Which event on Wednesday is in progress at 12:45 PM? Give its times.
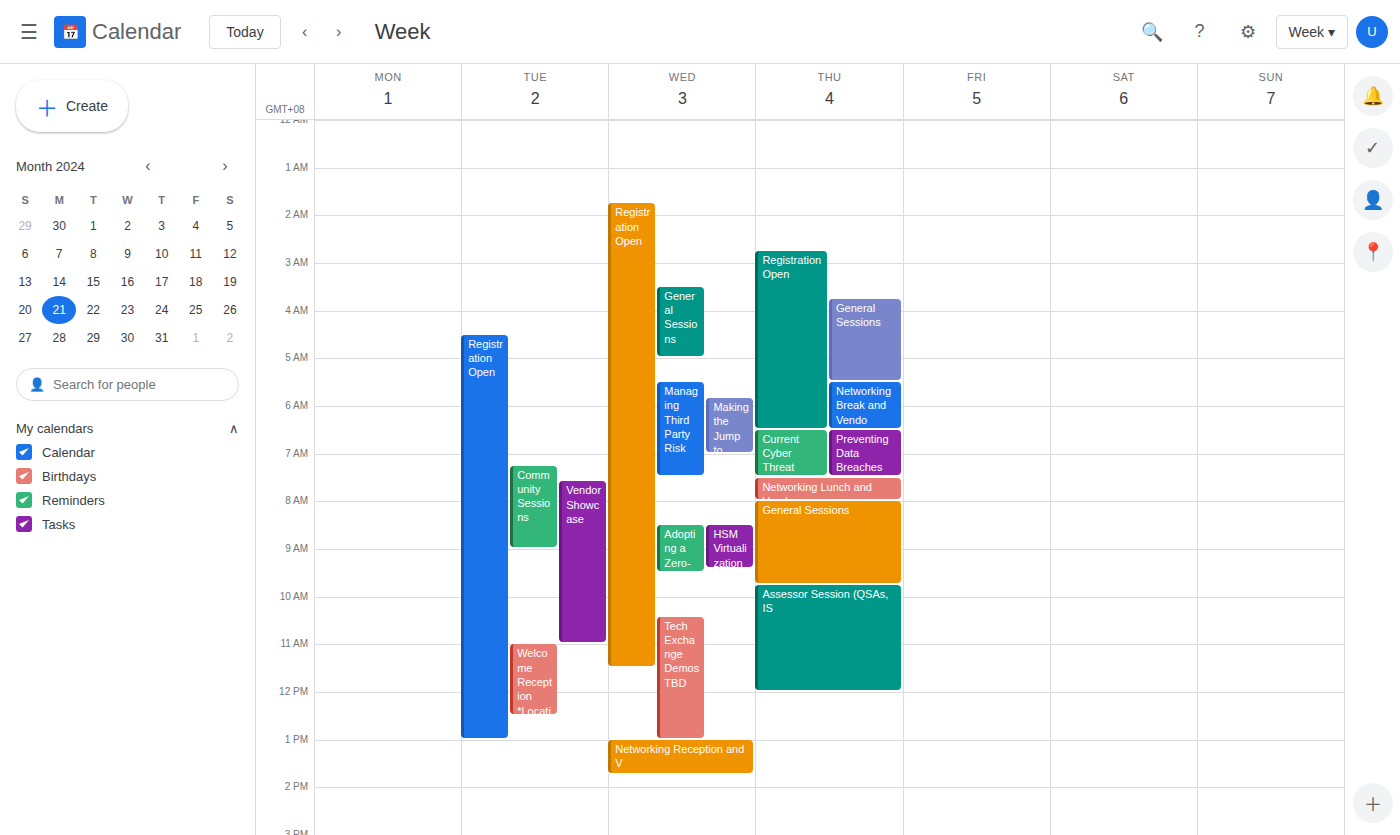
"Tech Exchange Demos TBD", 10:25 AM to 1:00 PM